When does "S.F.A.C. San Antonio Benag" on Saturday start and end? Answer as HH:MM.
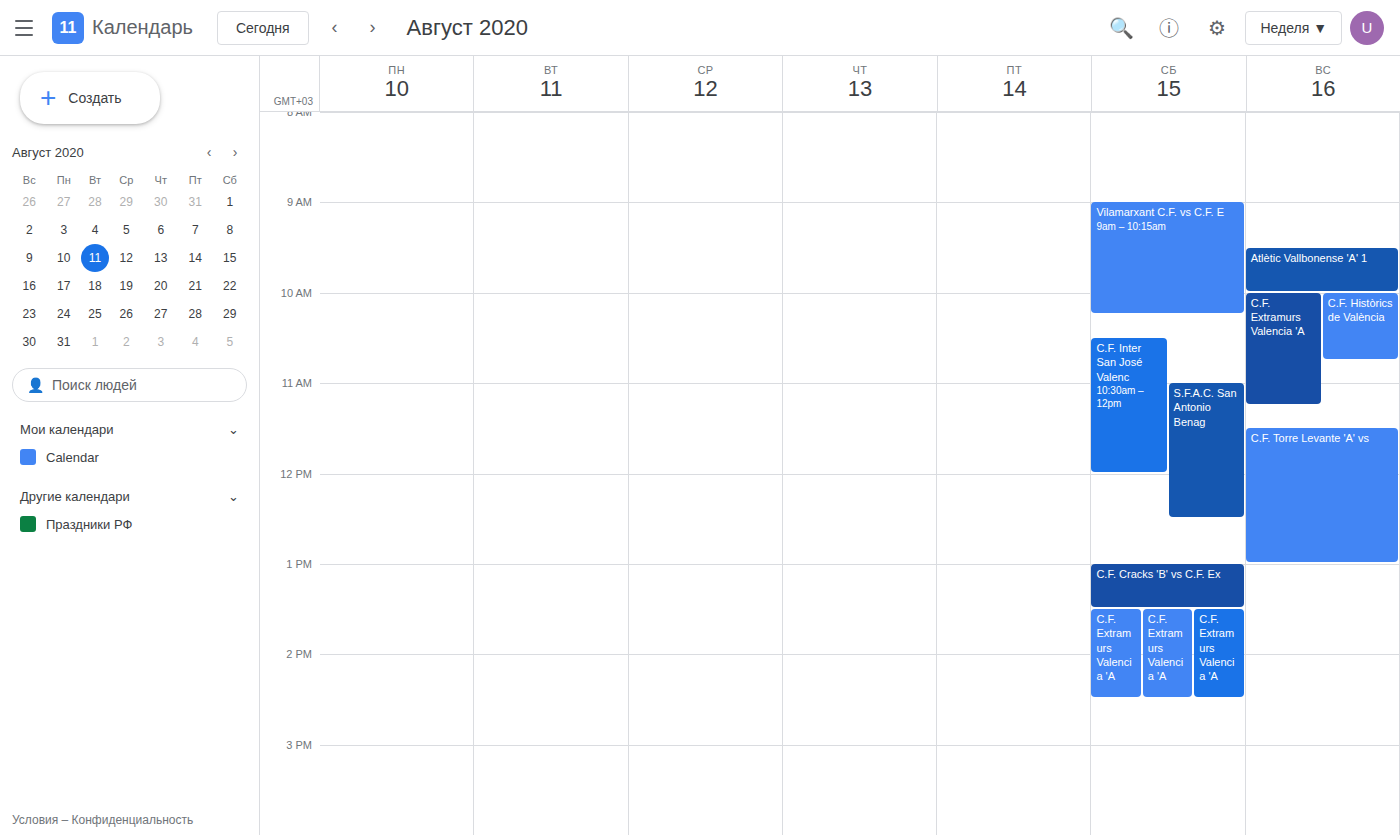
11:00 to 12:30